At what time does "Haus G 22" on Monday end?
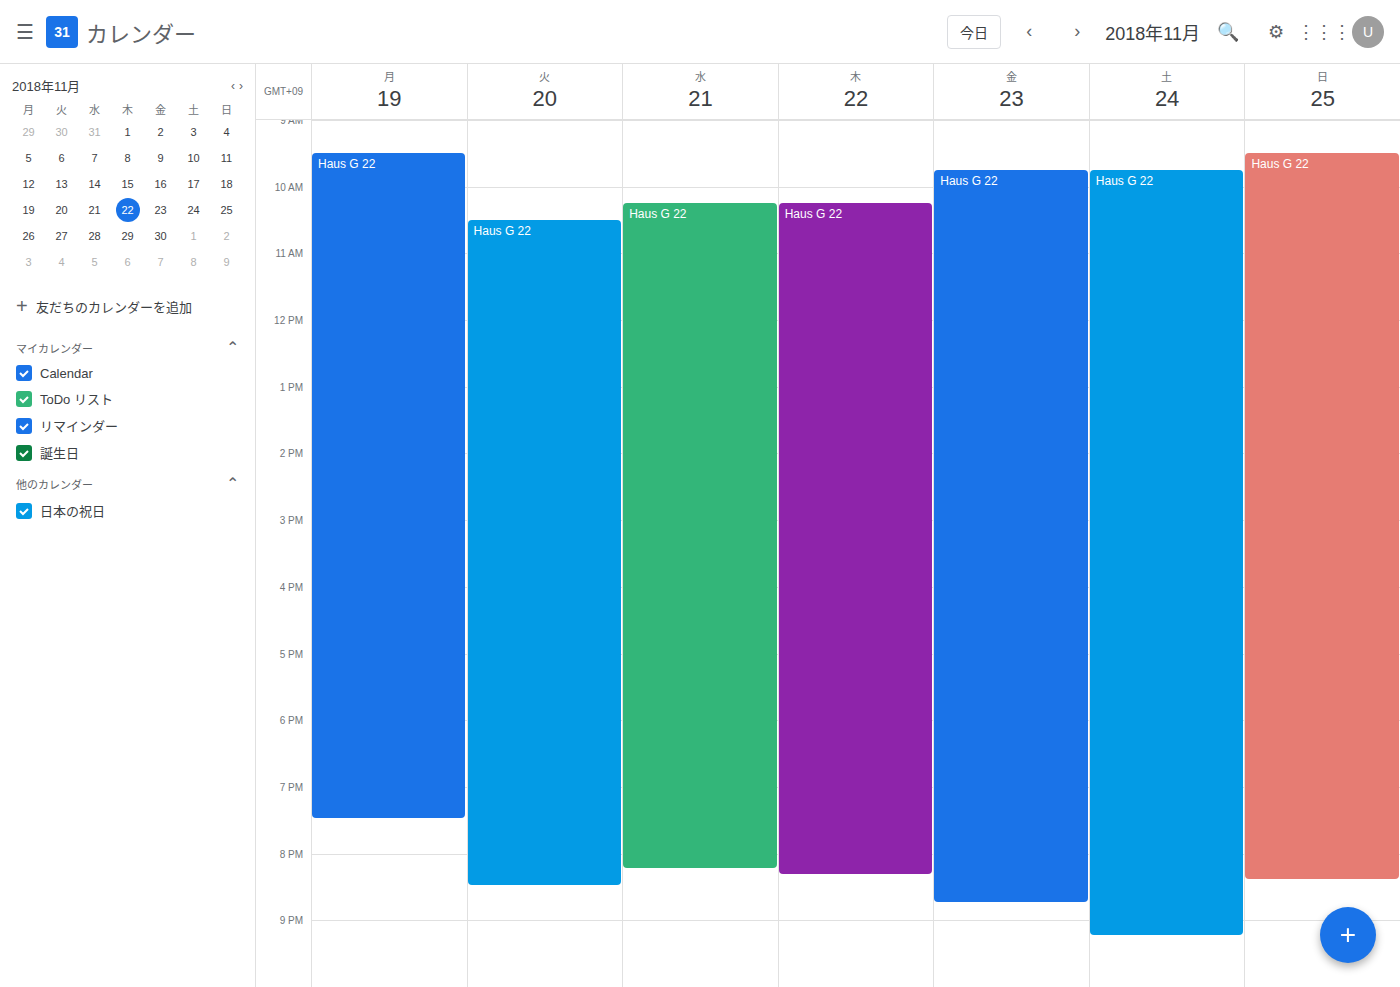
19:30